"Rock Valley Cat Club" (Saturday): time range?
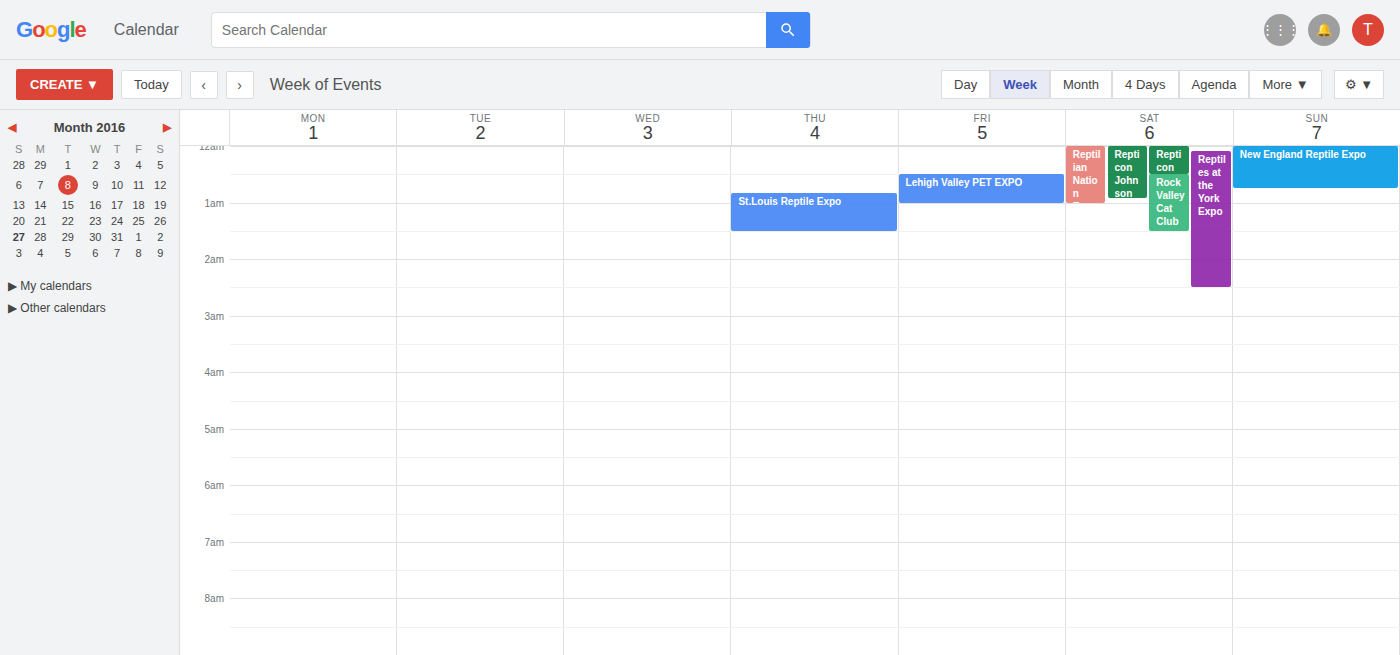
12:30 AM to 1:30 AM